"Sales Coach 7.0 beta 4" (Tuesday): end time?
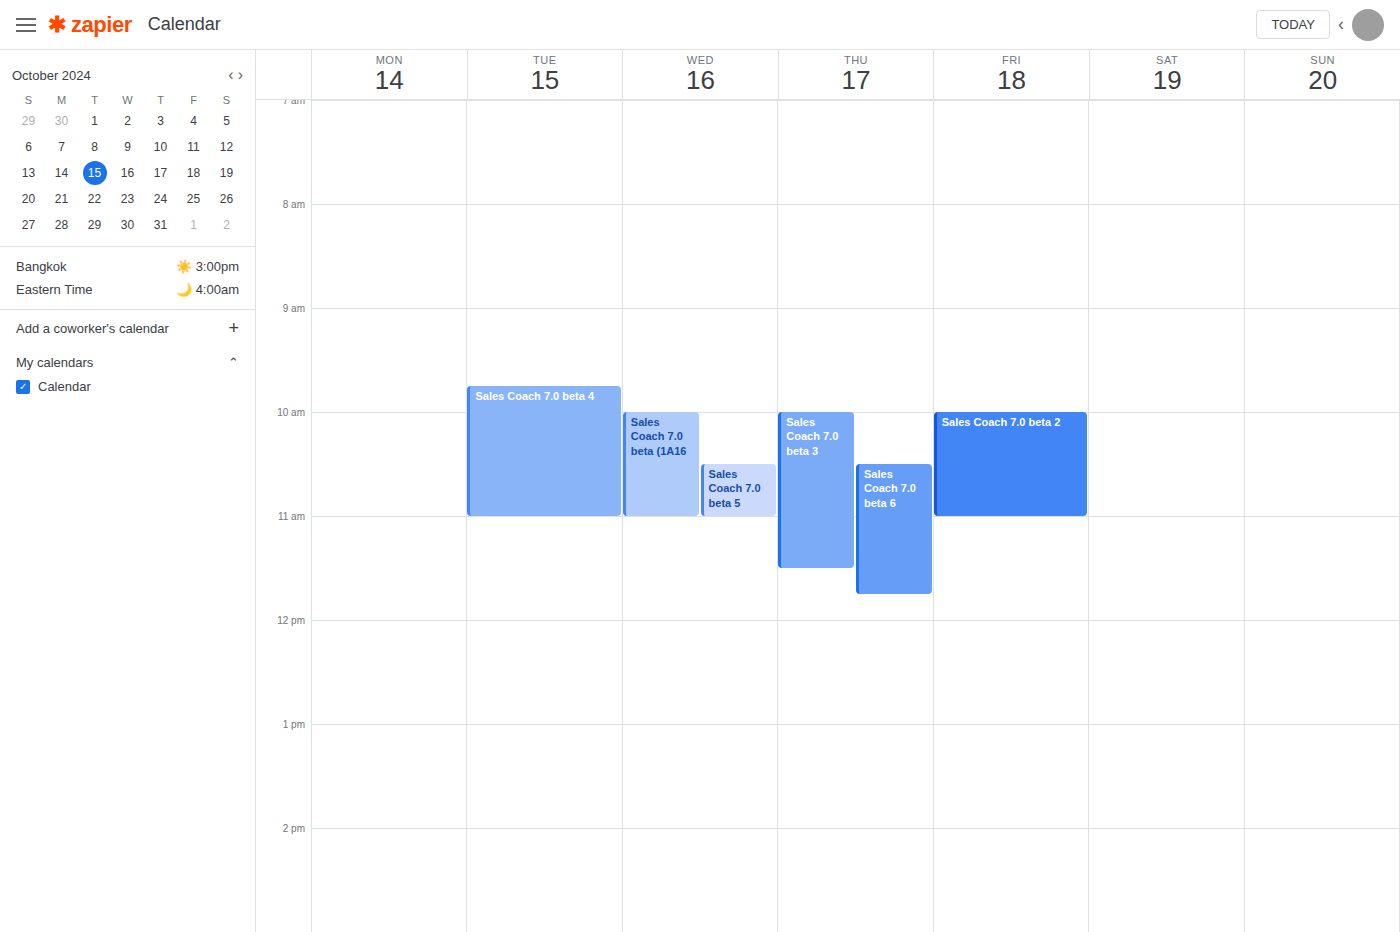
11:00 AM